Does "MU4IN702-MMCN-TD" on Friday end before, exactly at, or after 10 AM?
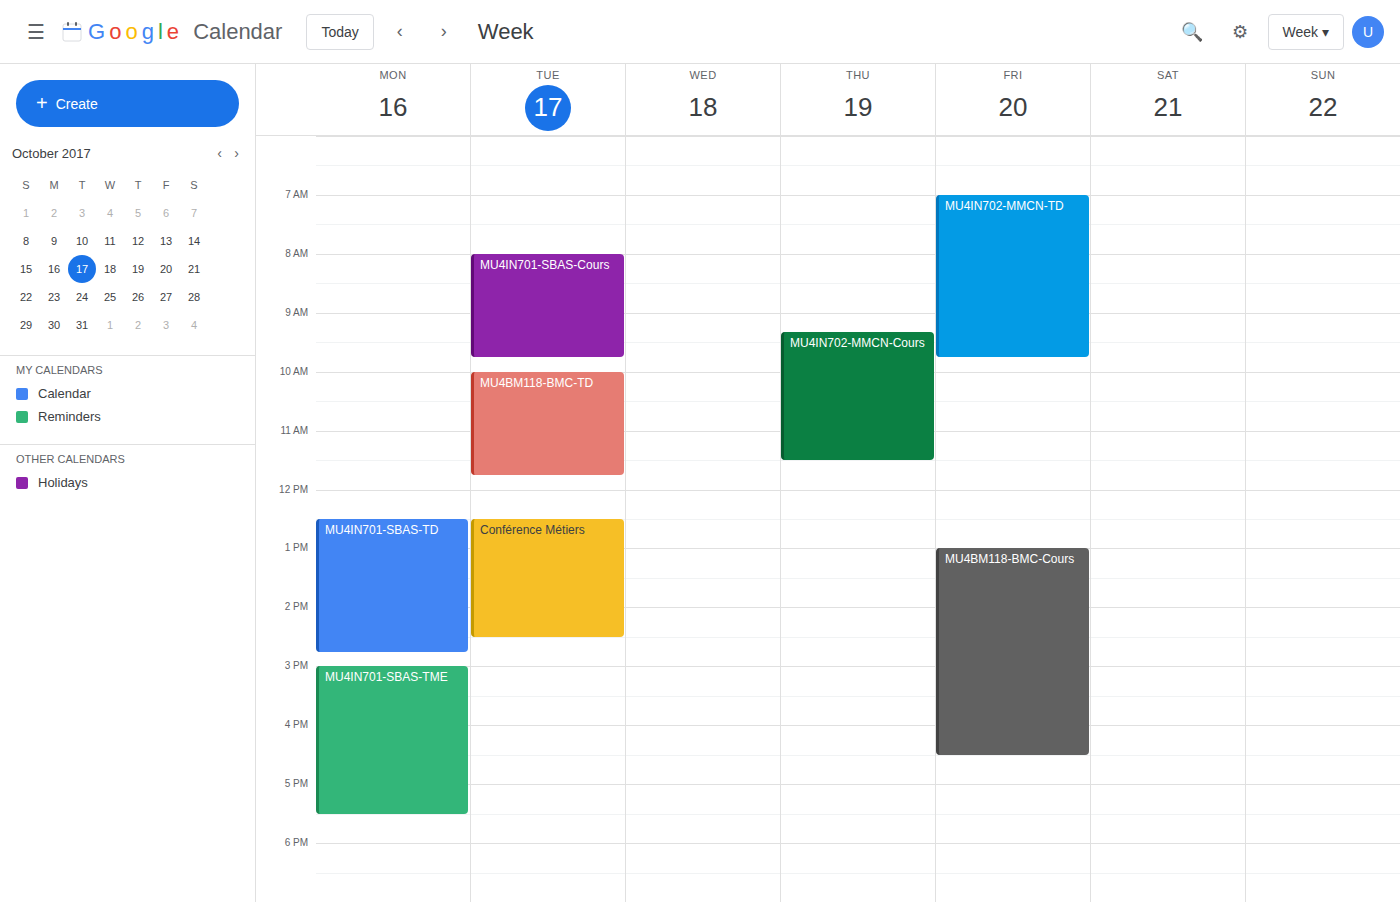
9:45 AM -- before 10 AM, 15 minutes above the 10 AM line.